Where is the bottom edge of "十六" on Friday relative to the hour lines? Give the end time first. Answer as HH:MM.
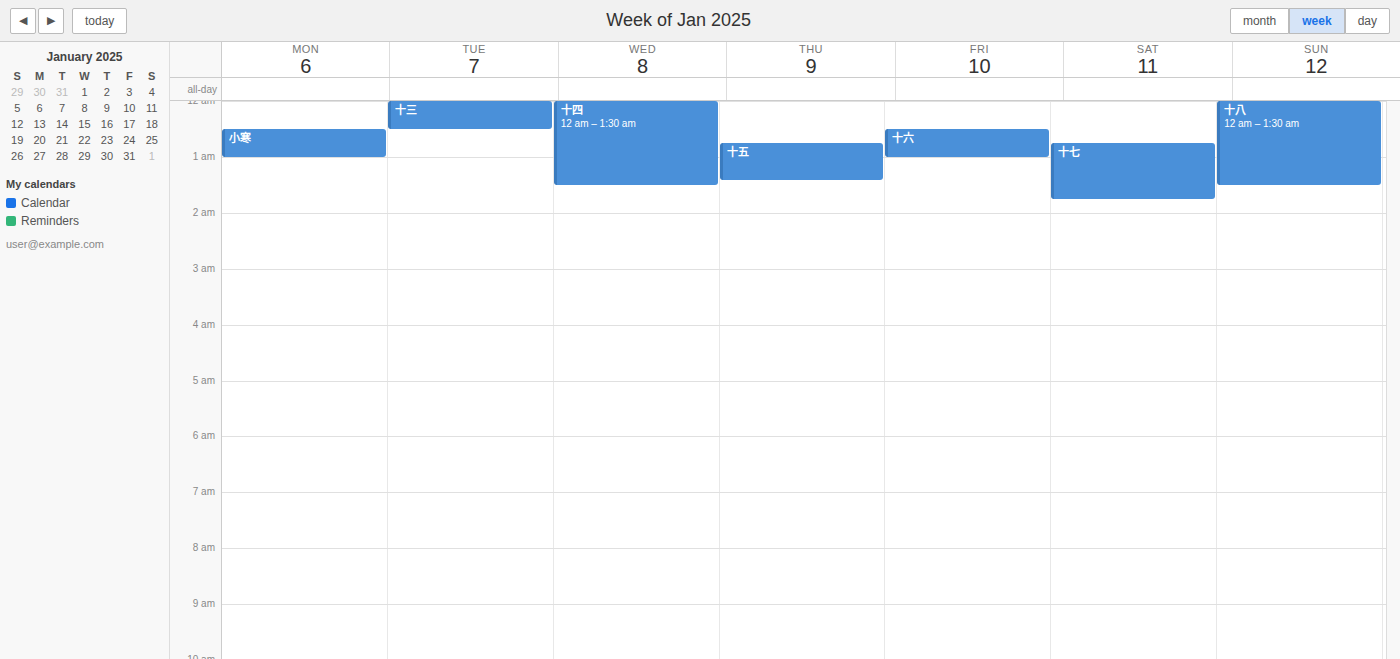
01:00 -- exactly on the 01:00 line.